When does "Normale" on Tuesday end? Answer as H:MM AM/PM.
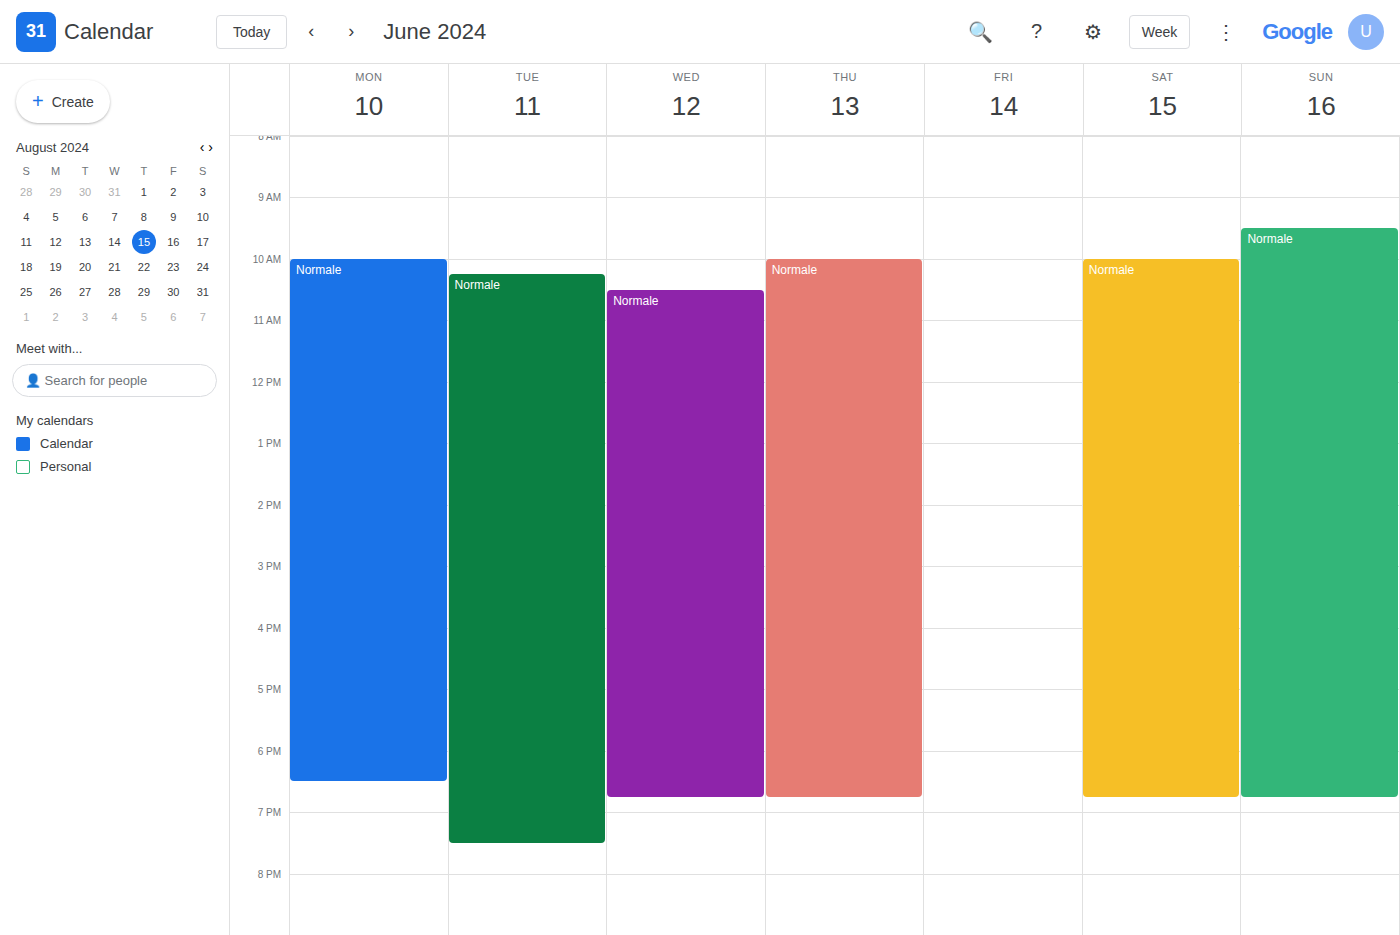
7:30 PM